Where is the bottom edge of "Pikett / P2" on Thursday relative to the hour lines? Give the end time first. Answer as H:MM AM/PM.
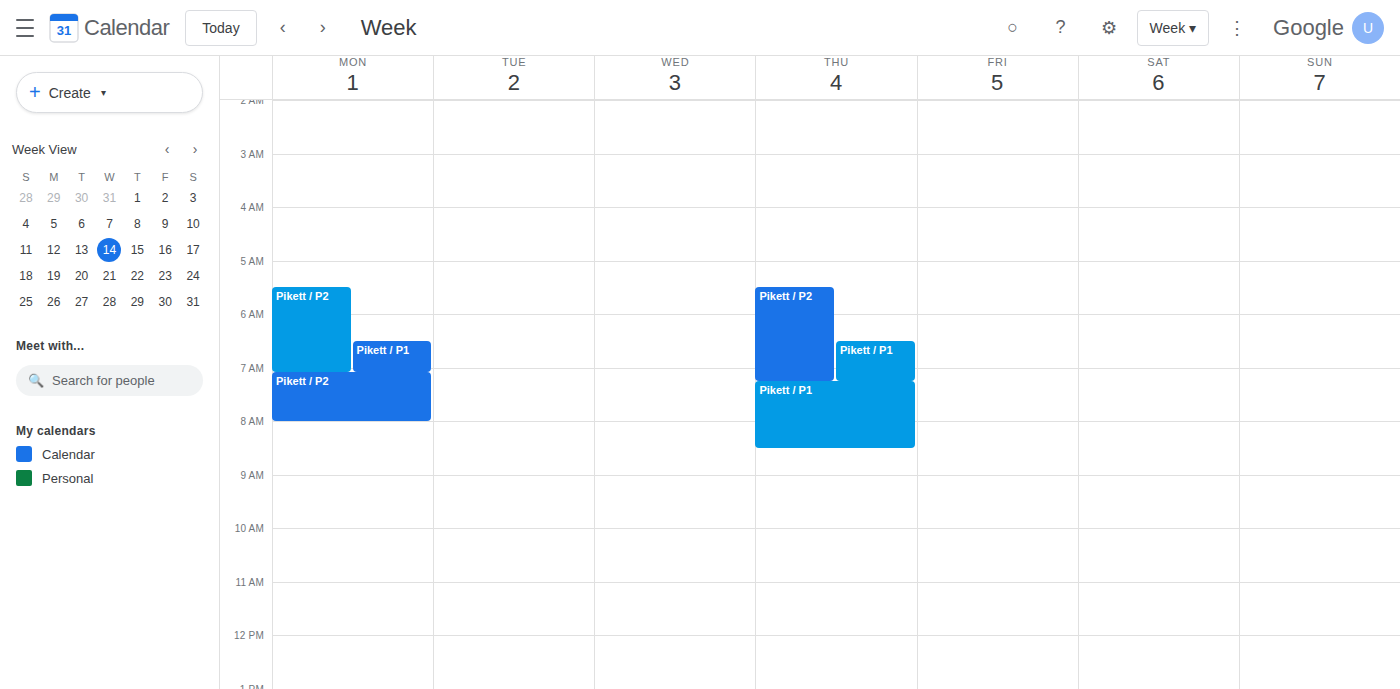
7:15 AM -- neither: a quarter of the way from the 7 AM line to the 8 AM line.